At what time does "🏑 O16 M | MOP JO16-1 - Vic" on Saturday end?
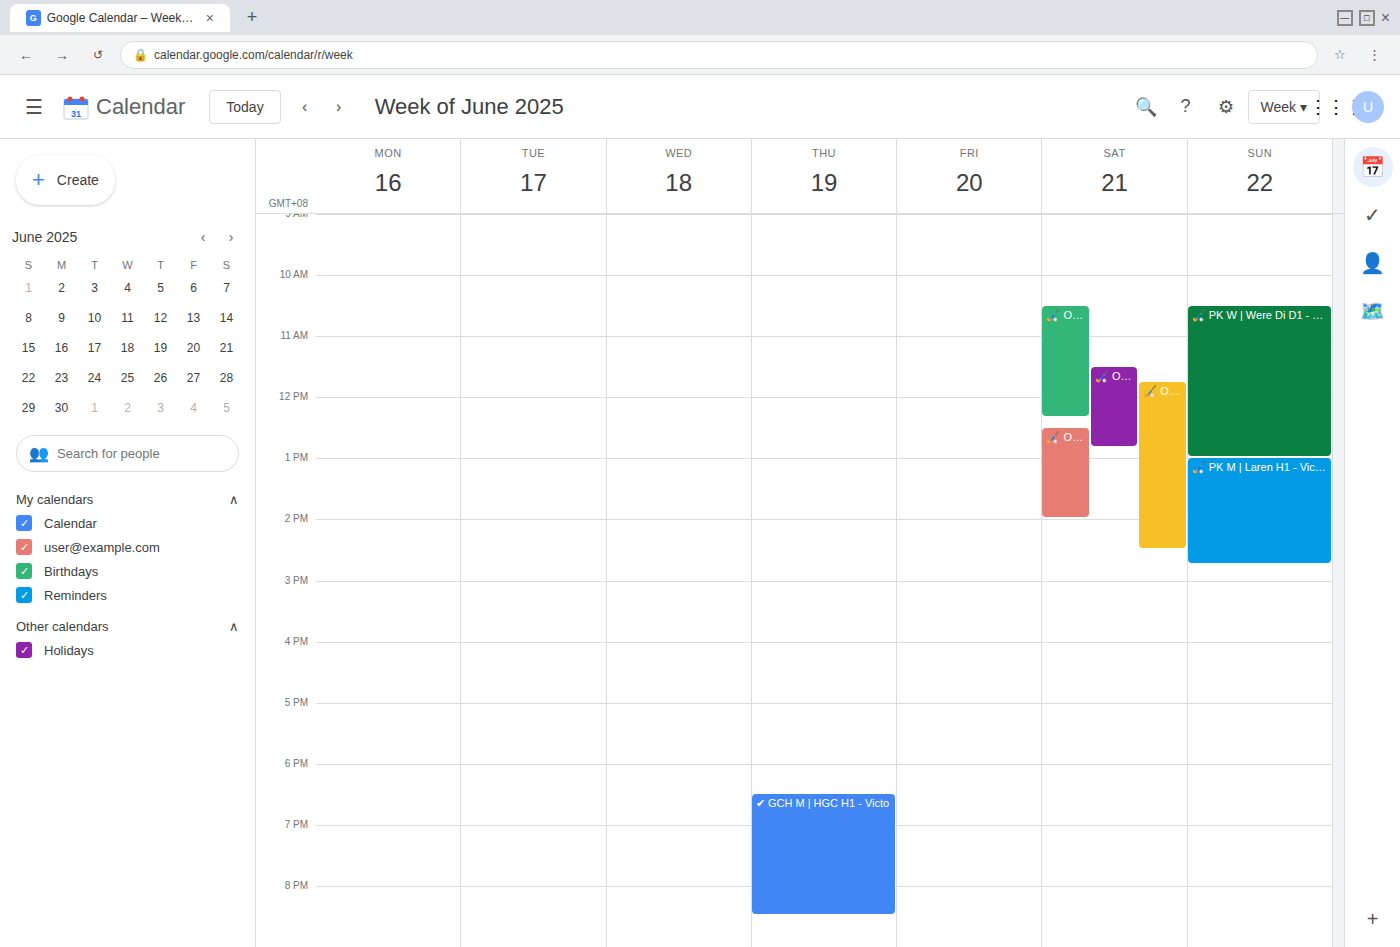
2:00 PM